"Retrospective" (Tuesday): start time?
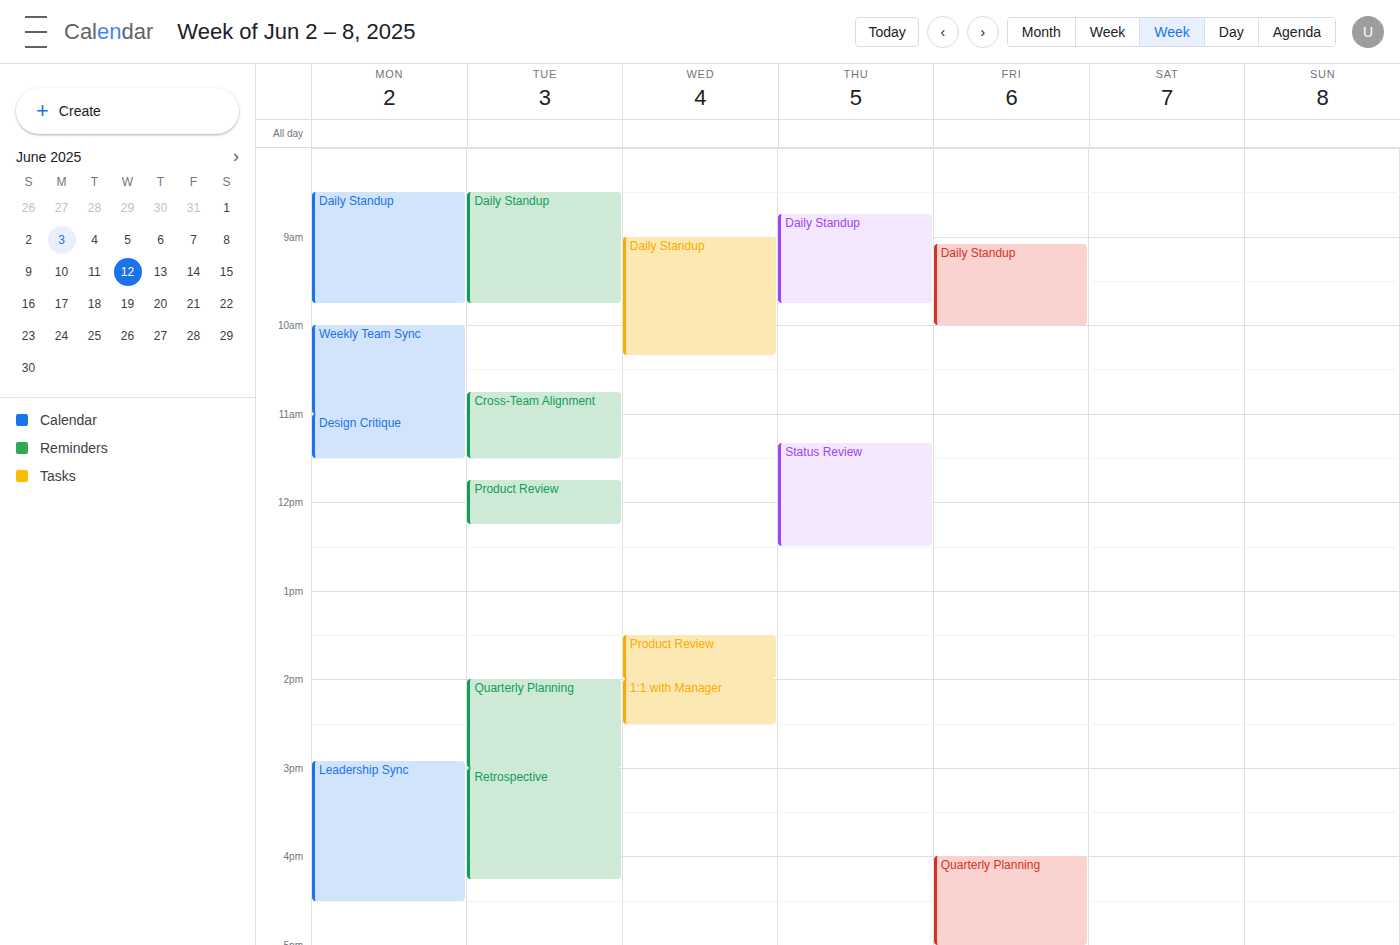
3:00 PM